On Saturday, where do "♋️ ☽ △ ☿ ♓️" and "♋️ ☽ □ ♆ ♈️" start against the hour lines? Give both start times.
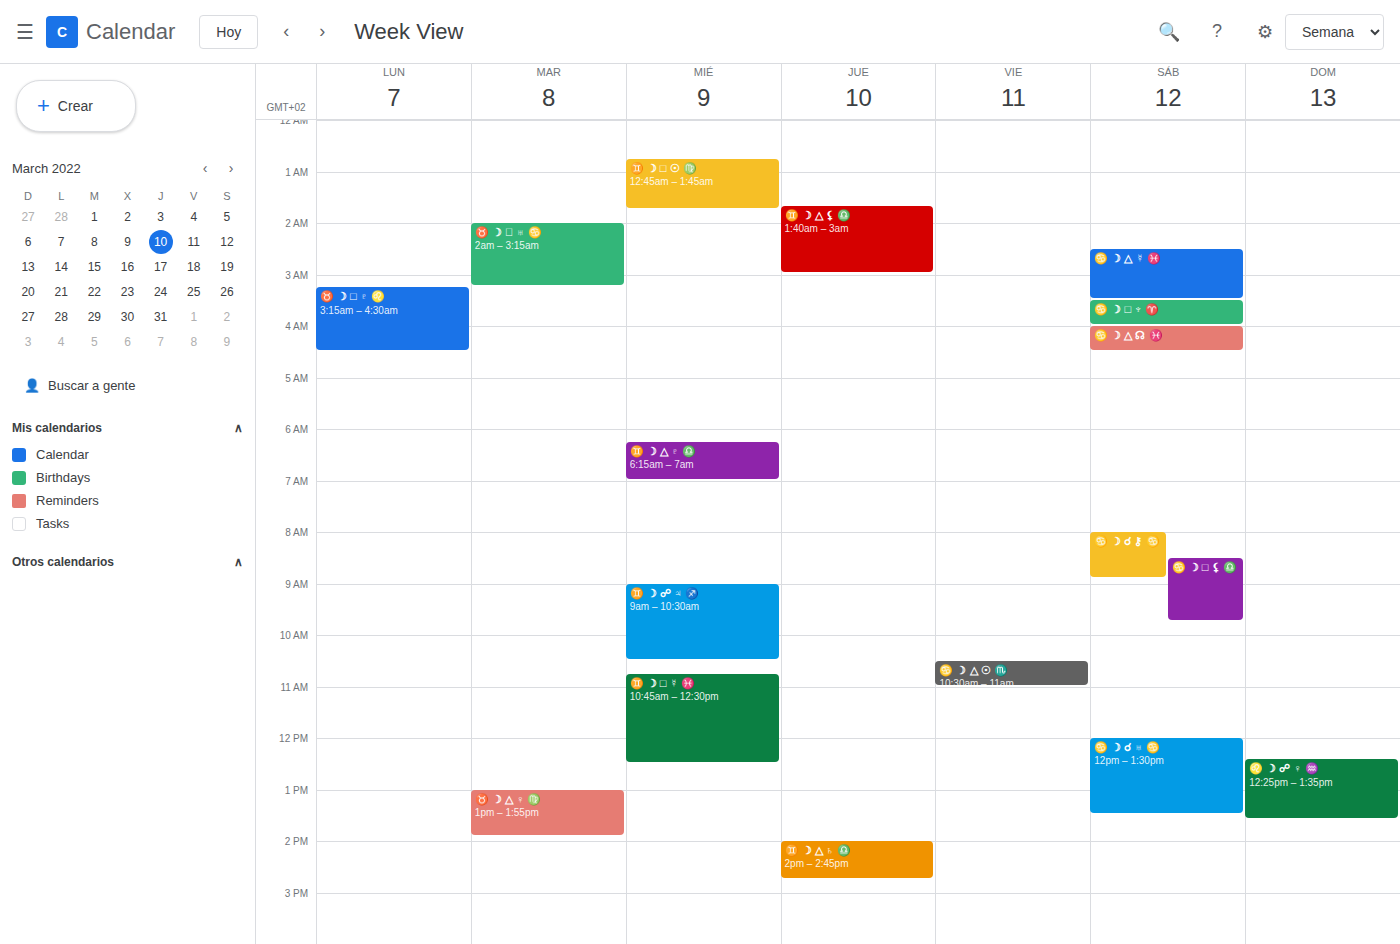
"♋️ ☽ △ ☿ ♓️": 2:30 AM, halfway between the 2 AM and 3 AM lines. "♋️ ☽ □ ♆ ♈️": 3:30 AM, halfway between the 3 AM and 4 AM lines.